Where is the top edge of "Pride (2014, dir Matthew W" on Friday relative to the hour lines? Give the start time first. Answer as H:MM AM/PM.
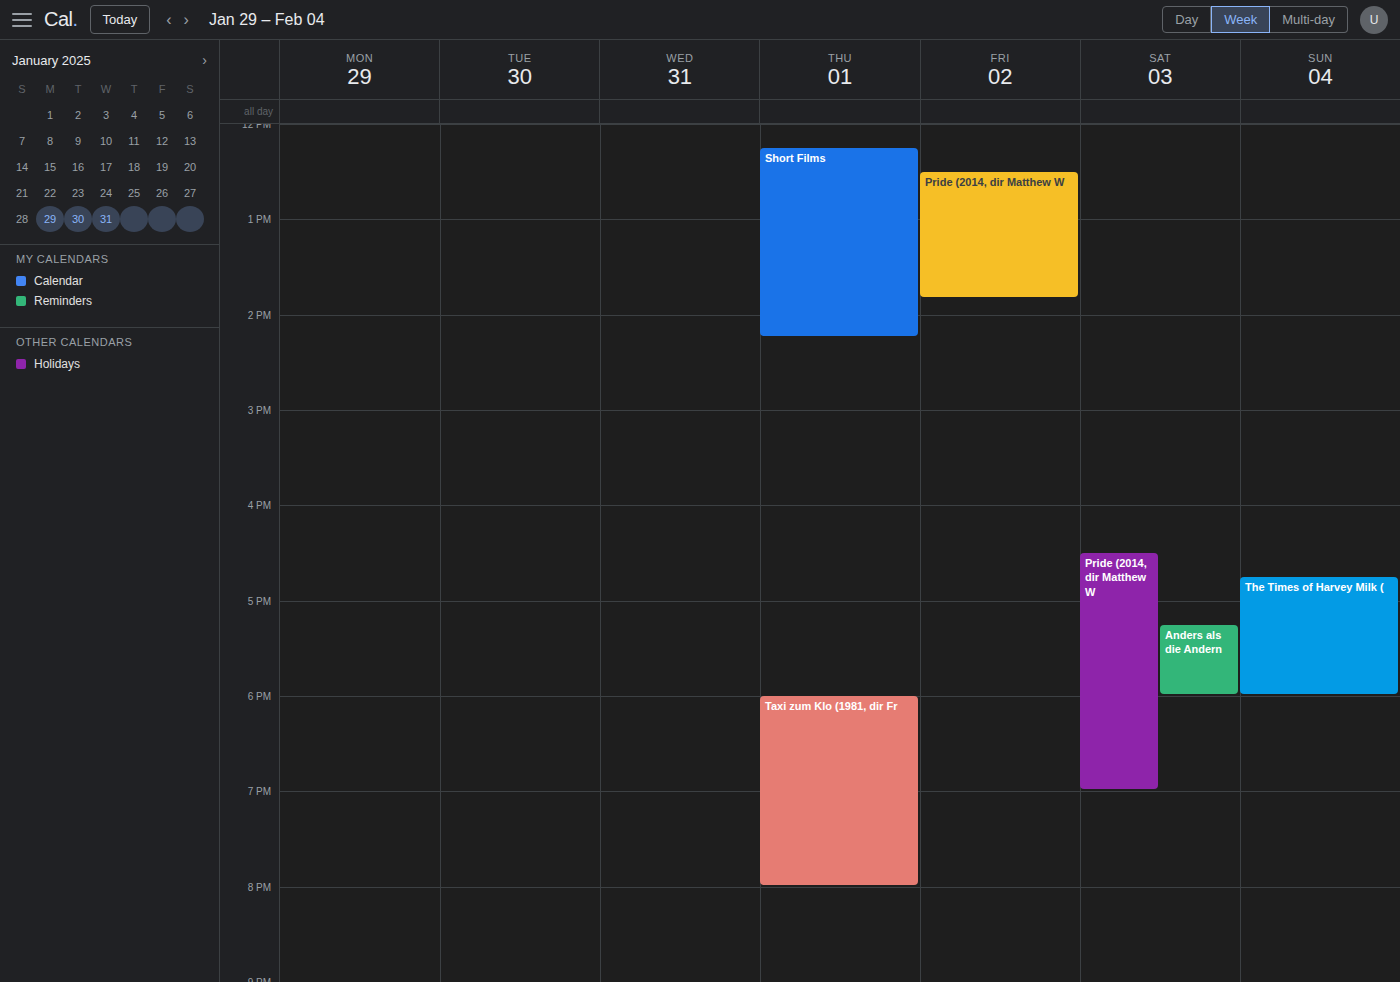
12:30 PM -- halfway between the 12 PM and 1 PM lines.